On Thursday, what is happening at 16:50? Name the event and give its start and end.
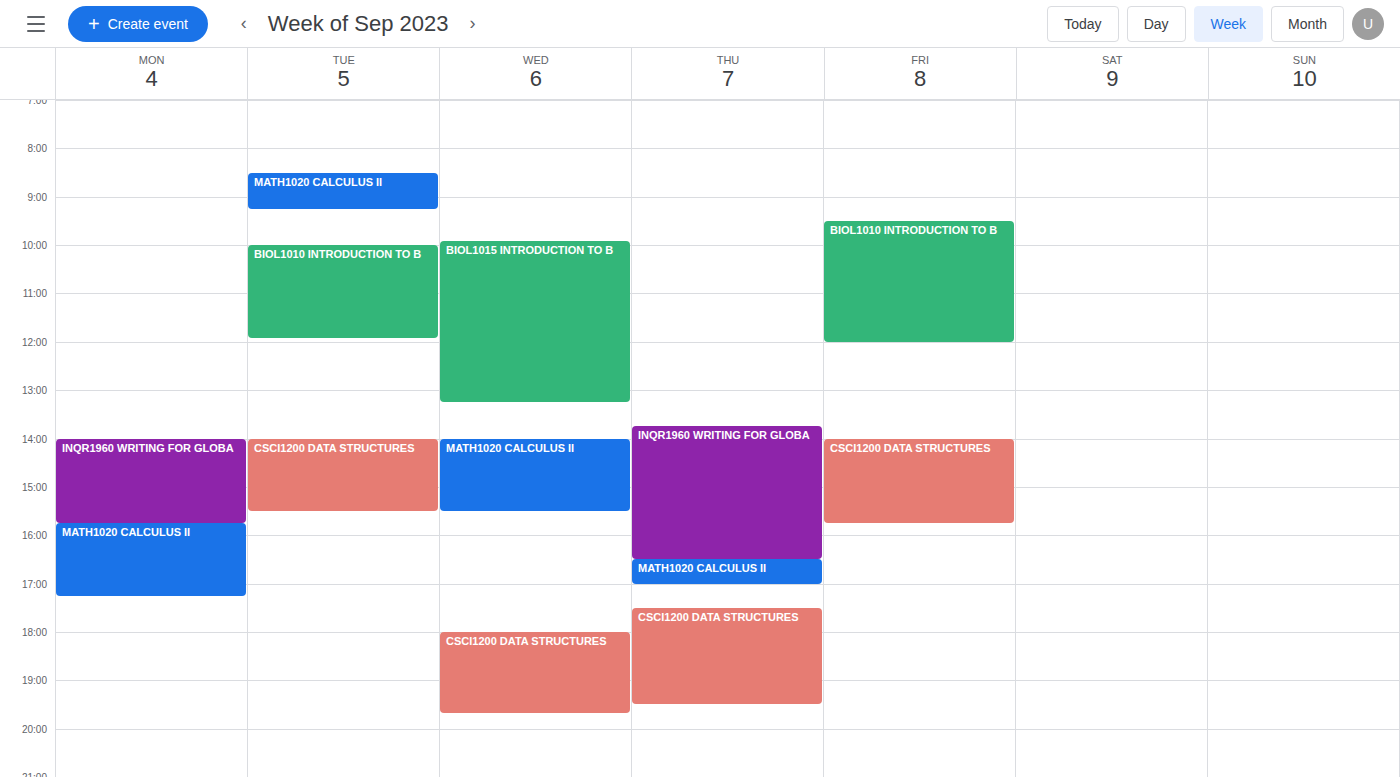
"MATH1020 CALCULUS II", 16:30 to 17:00